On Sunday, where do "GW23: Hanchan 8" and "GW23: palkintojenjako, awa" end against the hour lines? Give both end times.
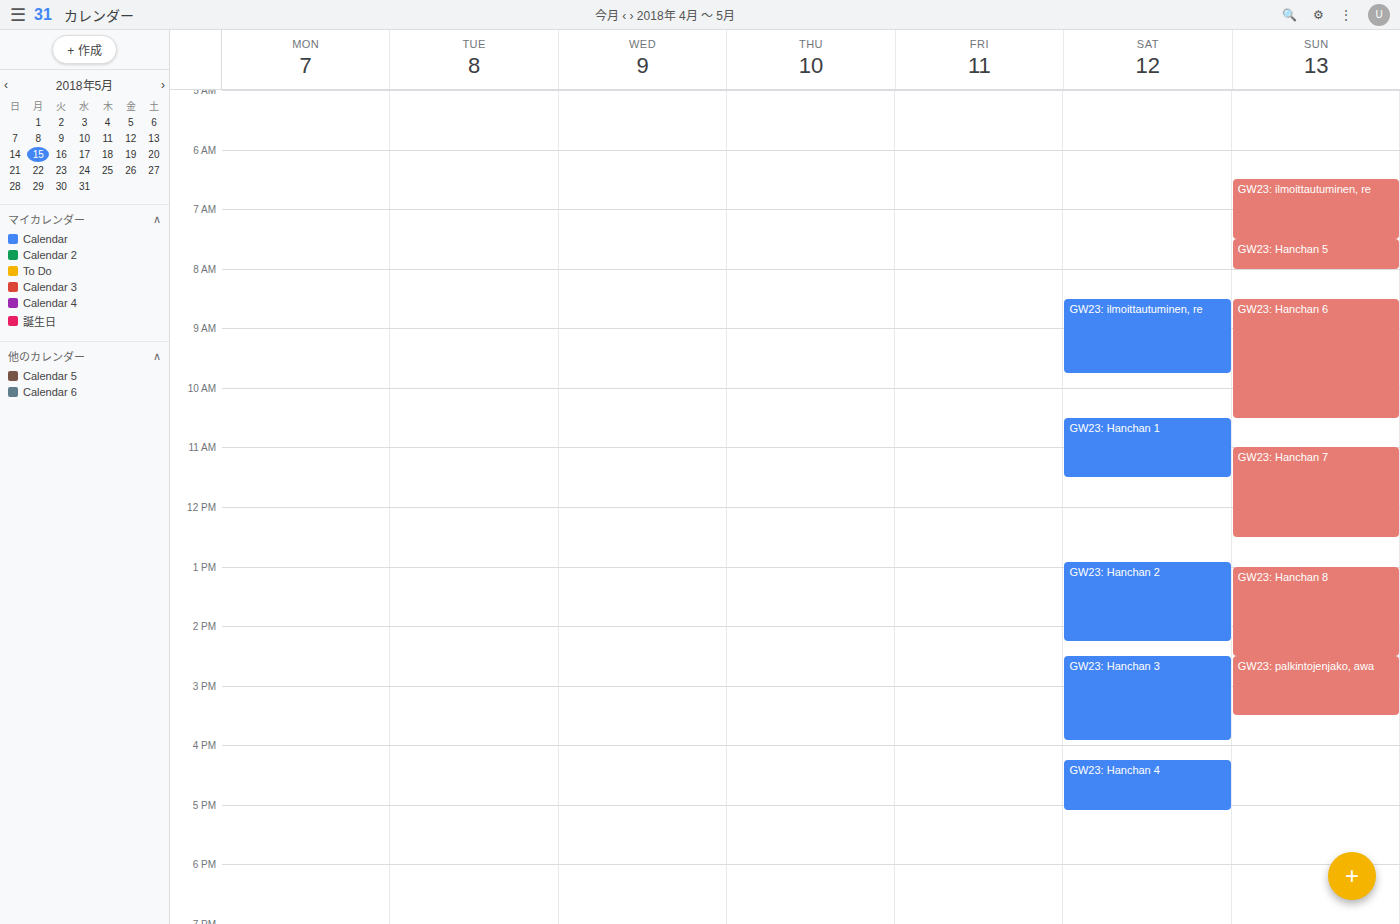
"GW23: Hanchan 8": 2:30 PM, halfway between the 2 PM and 3 PM lines. "GW23: palkintojenjako, awa": 3:30 PM, halfway between the 3 PM and 4 PM lines.